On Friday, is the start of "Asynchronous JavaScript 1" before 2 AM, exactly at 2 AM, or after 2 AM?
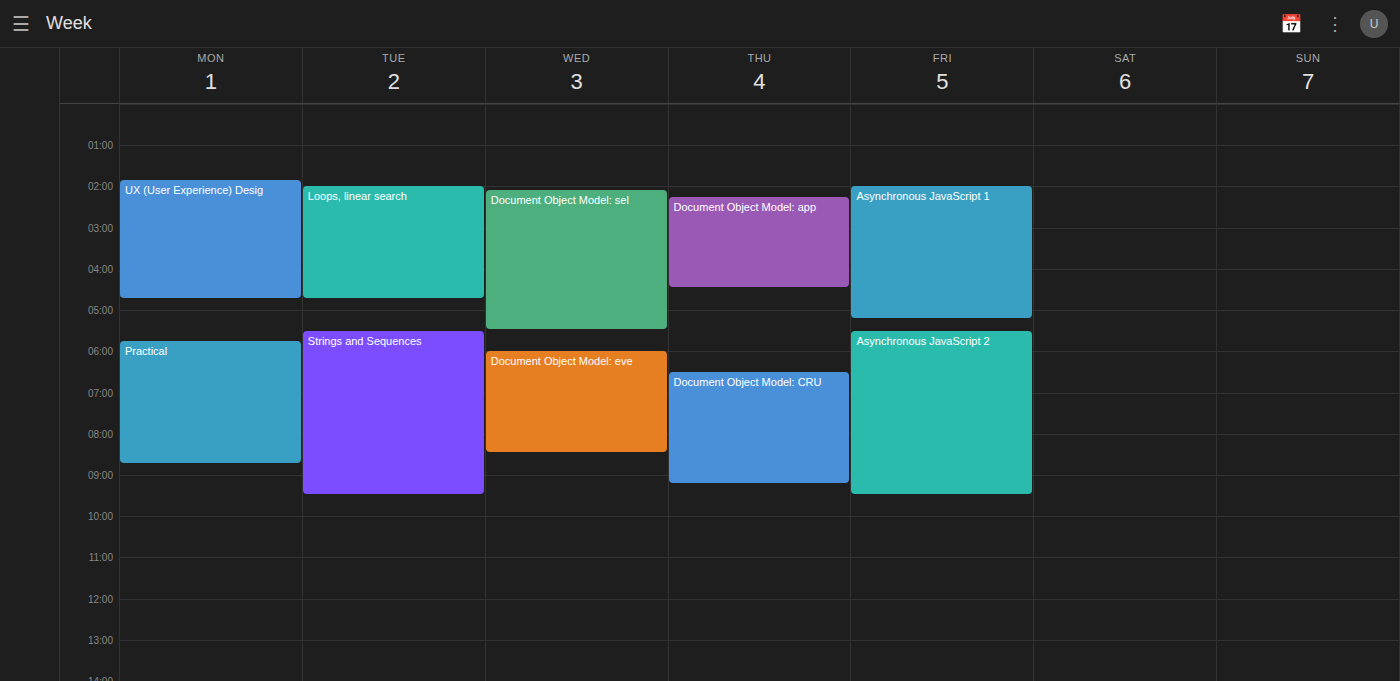
2:00 AM -- exactly at 2 AM, on the 2 AM line.